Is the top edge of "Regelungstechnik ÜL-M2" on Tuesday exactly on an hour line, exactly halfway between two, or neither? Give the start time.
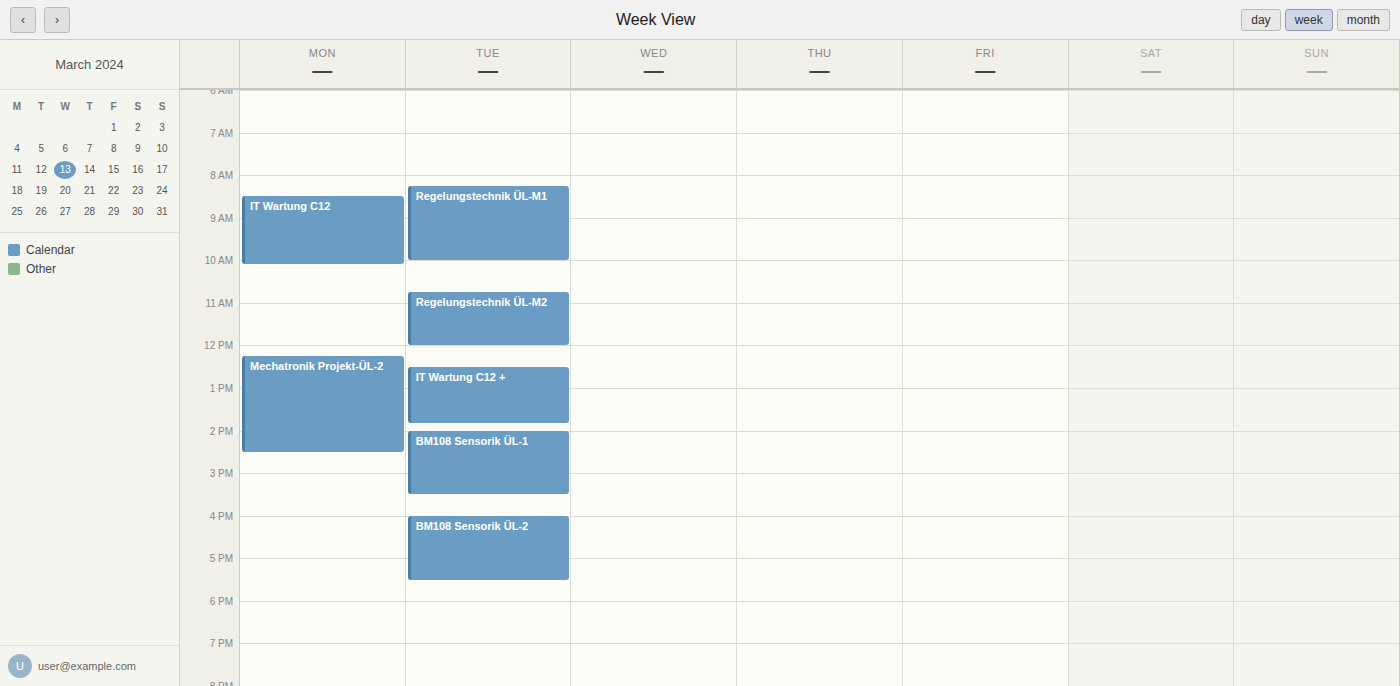
10:45 -- neither: three quarters of the way from the 10:00 line to the 11:00 line.